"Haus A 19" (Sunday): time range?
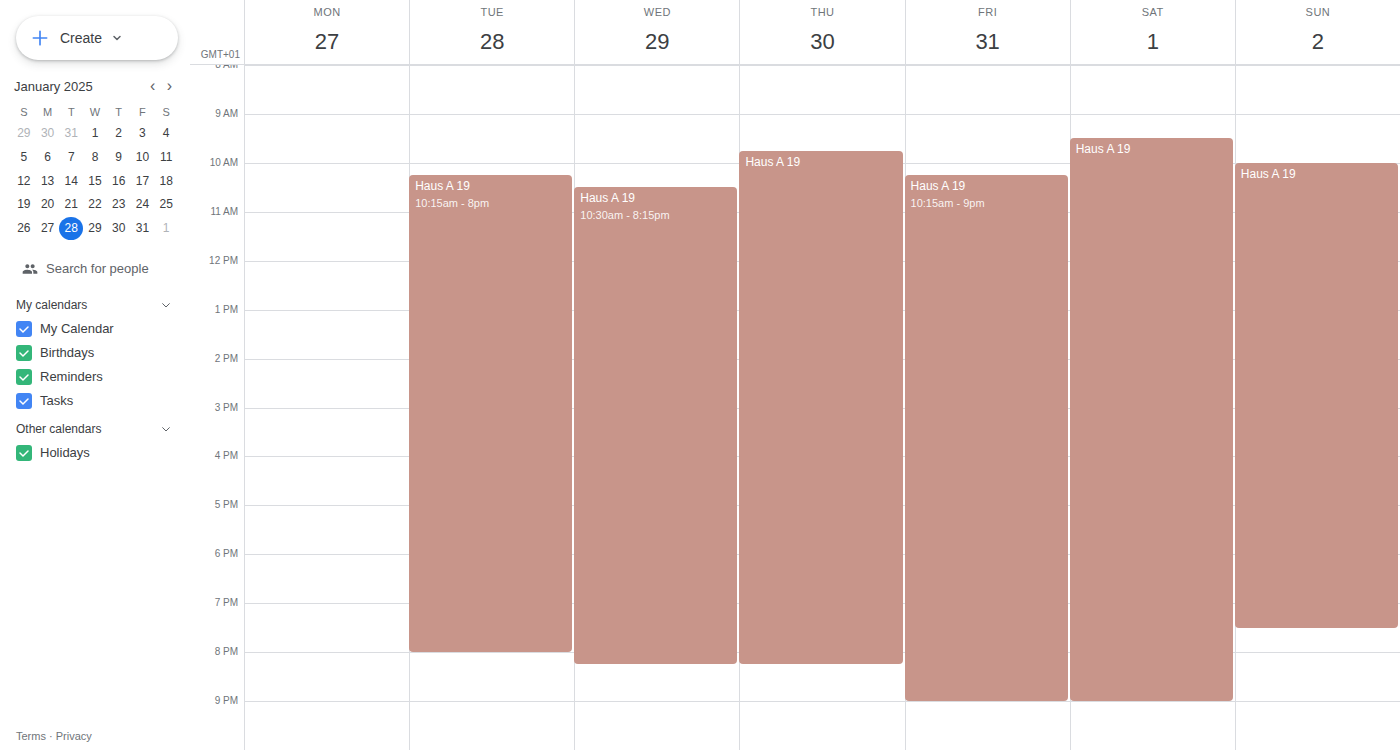
10:00 AM to 7:30 PM